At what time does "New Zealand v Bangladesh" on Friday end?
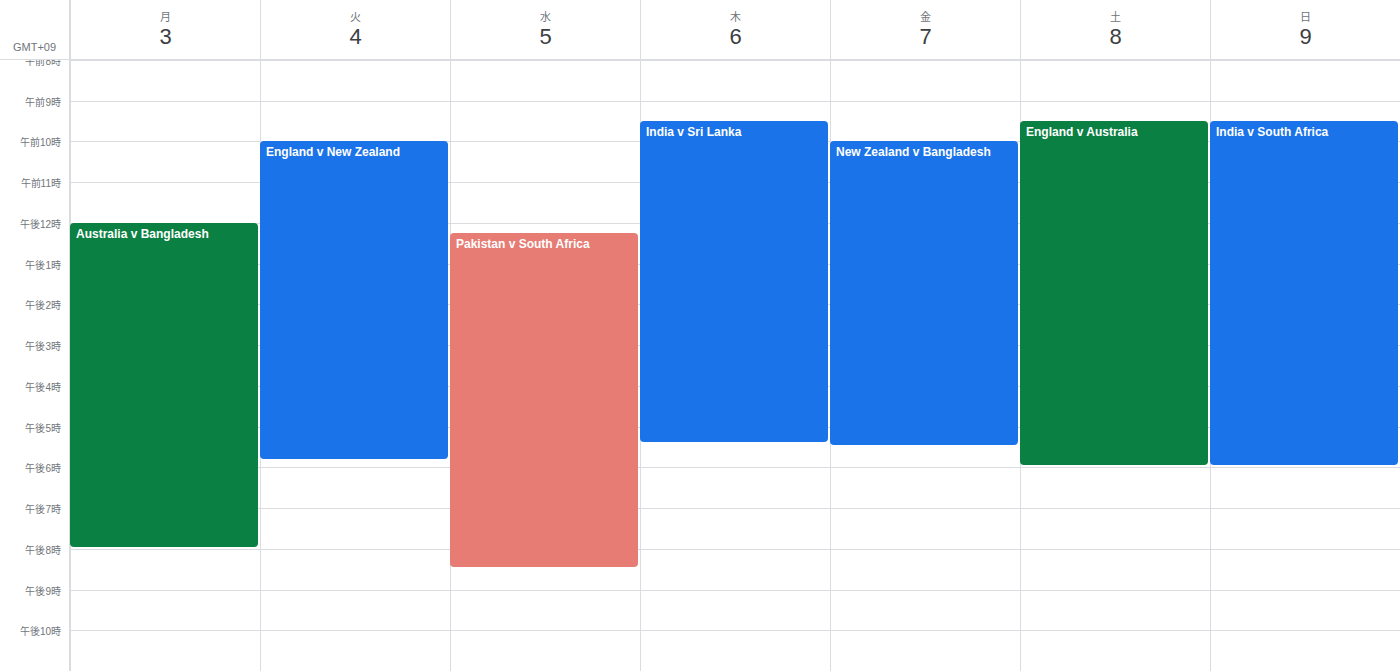
5:30 PM